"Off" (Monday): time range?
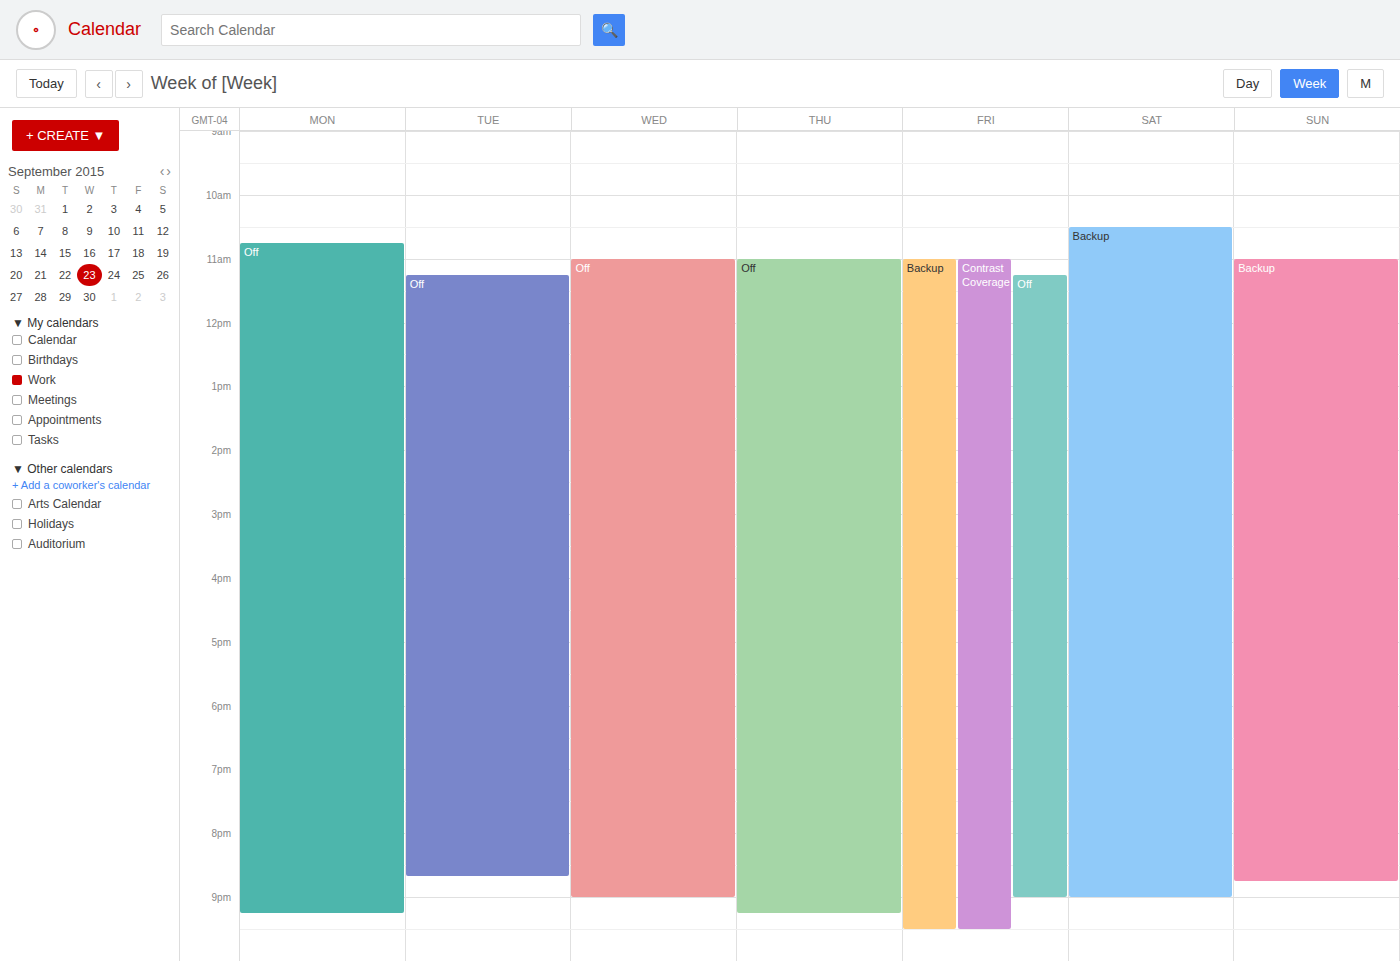
10:45 AM to 9:15 PM